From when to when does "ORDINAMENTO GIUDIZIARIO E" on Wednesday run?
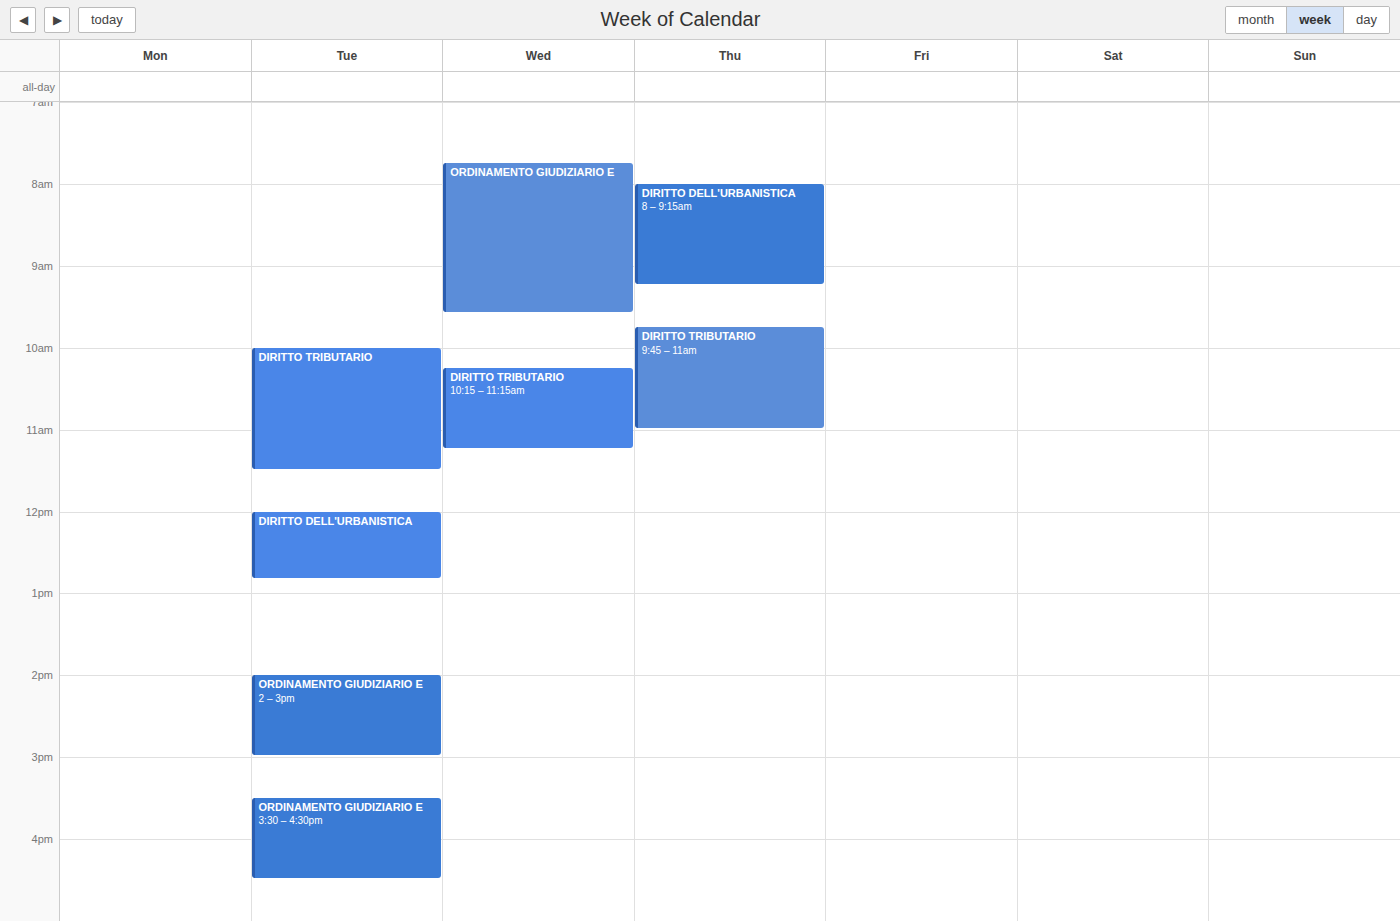
7:45 AM to 9:35 AM